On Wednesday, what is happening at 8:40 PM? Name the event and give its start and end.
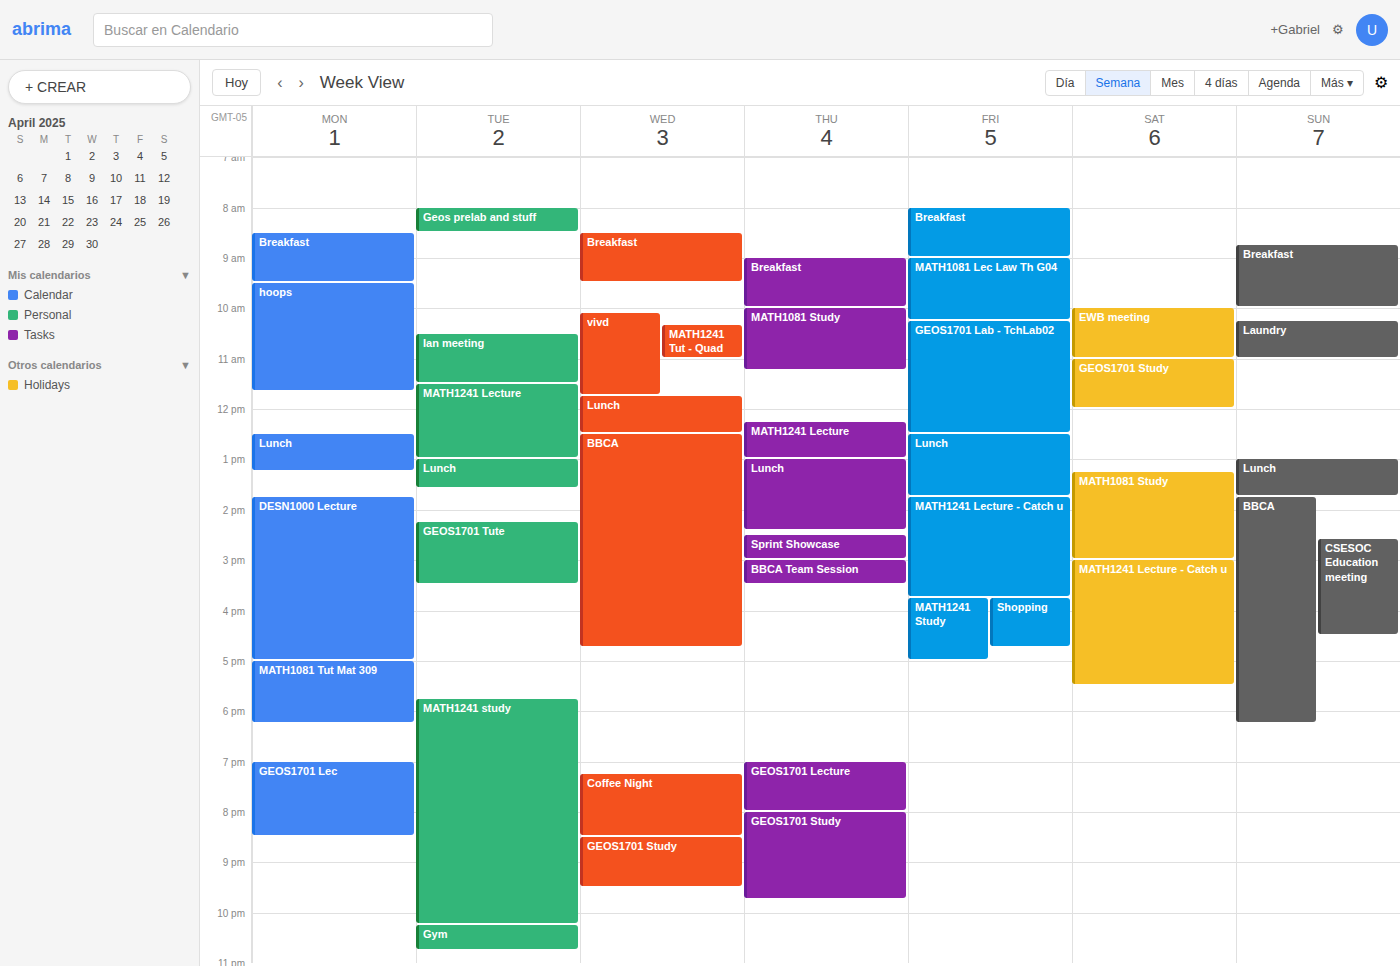
"GEOS1701 Study", 8:30 PM to 9:30 PM